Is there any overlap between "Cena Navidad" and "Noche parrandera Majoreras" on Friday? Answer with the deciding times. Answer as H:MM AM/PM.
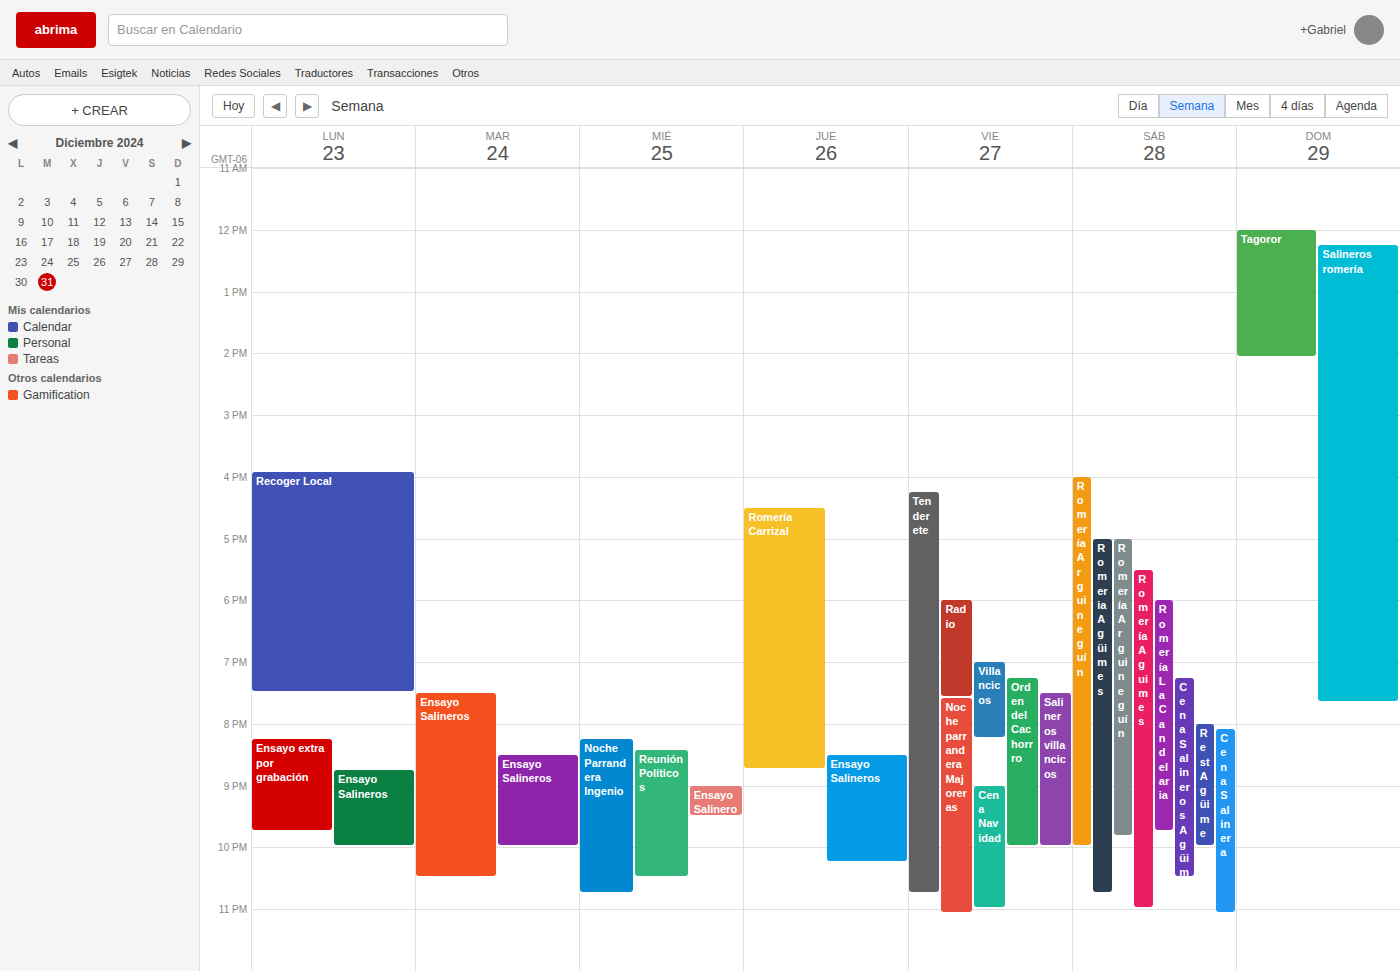
"Cena Navidad" runs 9:00 PM to 11:00 PM, inside "Noche parrandera Majoreras" -- they overlap.